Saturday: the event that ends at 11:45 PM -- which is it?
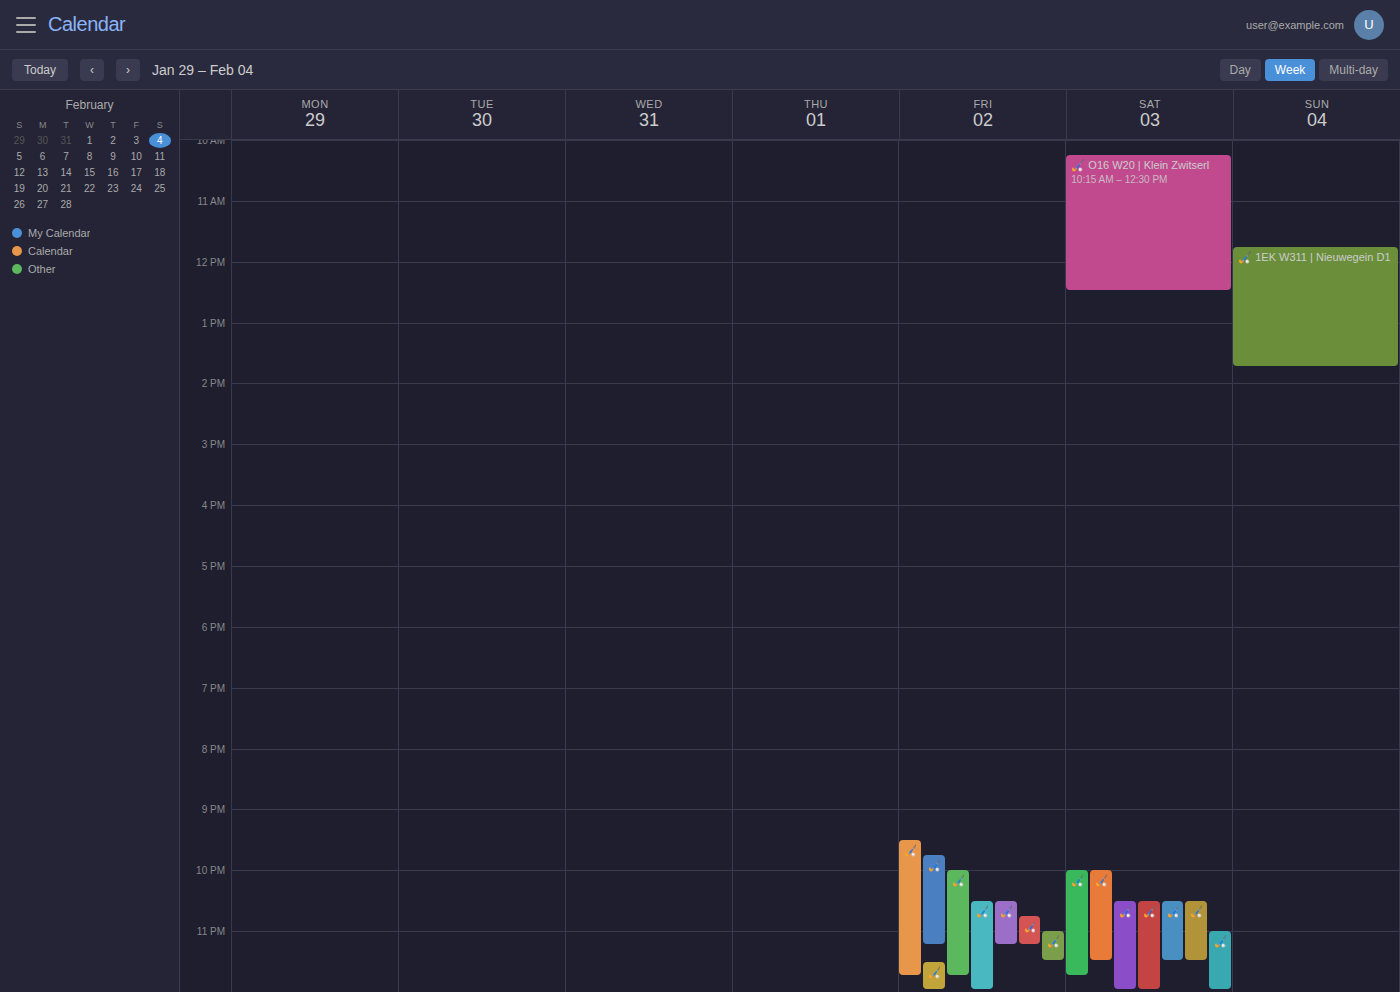
"🏑 1EK W471 | Phoenix D1"